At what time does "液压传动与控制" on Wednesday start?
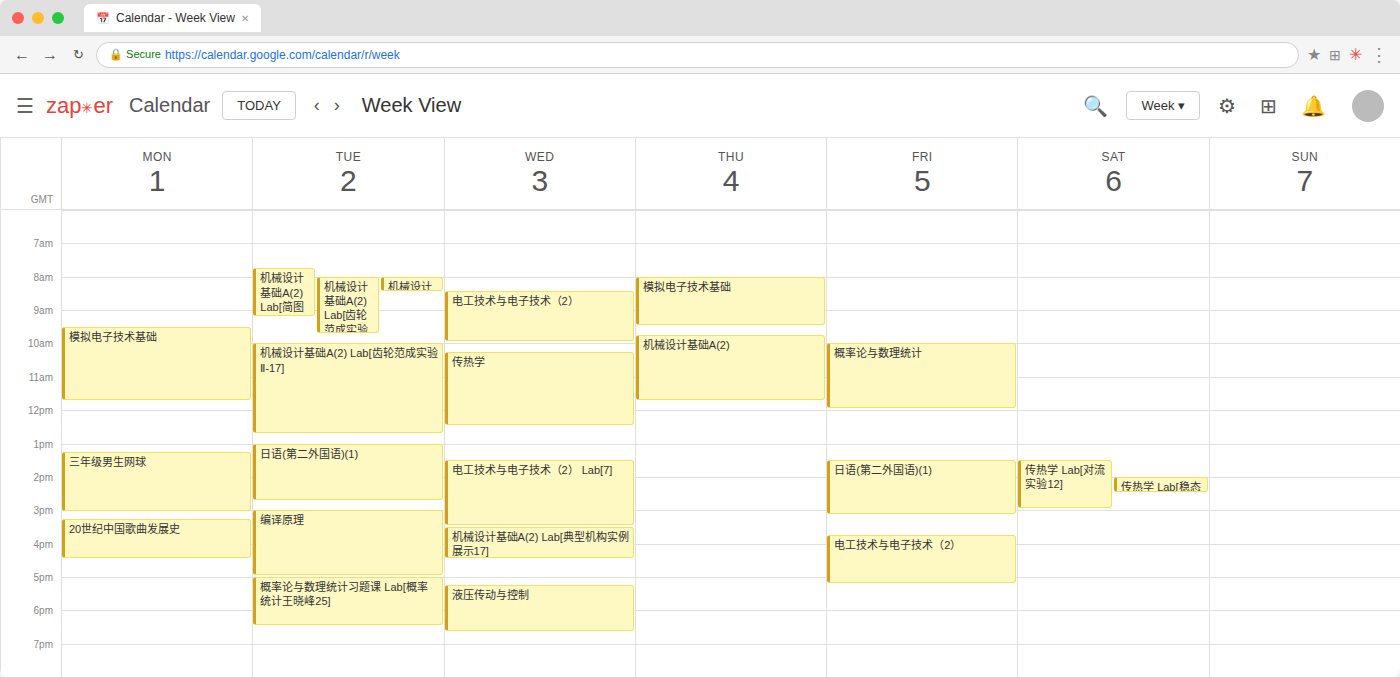
5:15 PM